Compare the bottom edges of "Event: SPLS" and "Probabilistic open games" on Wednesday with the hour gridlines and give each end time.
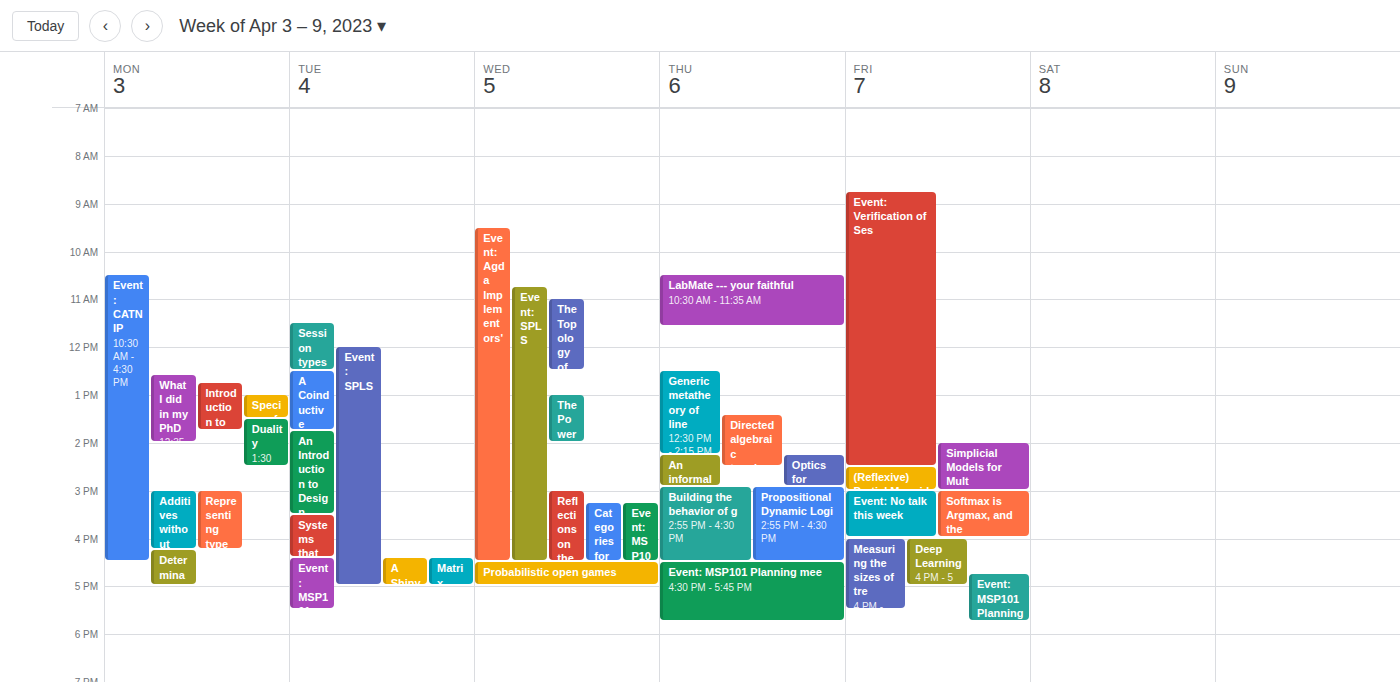
"Event: SPLS": 4:30 PM, halfway between the 4 PM and 5 PM lines. "Probabilistic open games": 5:00 PM, exactly on the 5 PM line.